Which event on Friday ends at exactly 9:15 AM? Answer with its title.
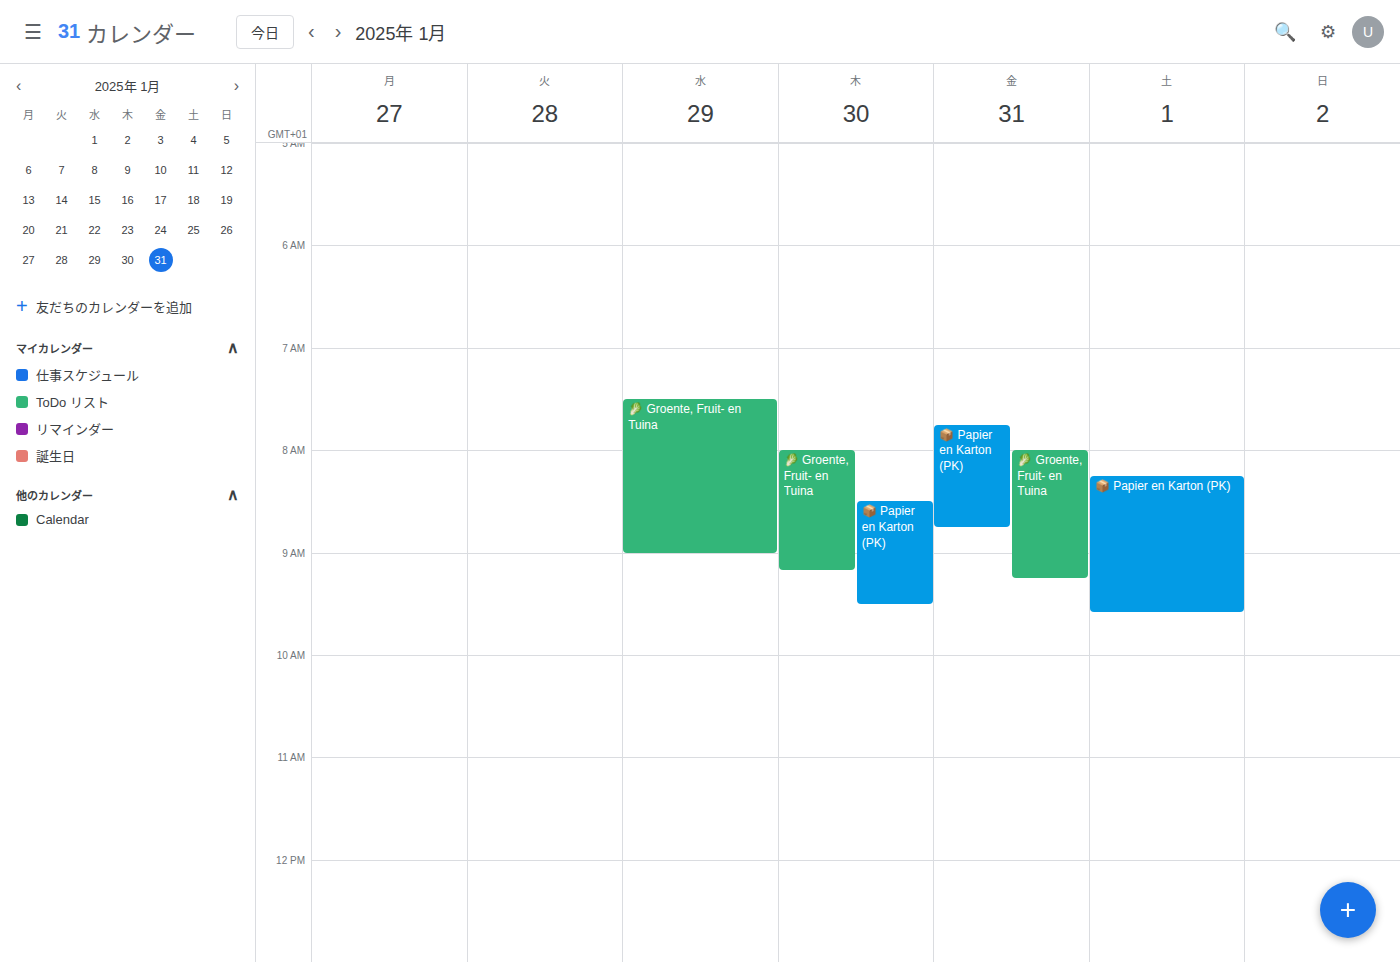
"🥬 Groente, Fruit- en Tuina"